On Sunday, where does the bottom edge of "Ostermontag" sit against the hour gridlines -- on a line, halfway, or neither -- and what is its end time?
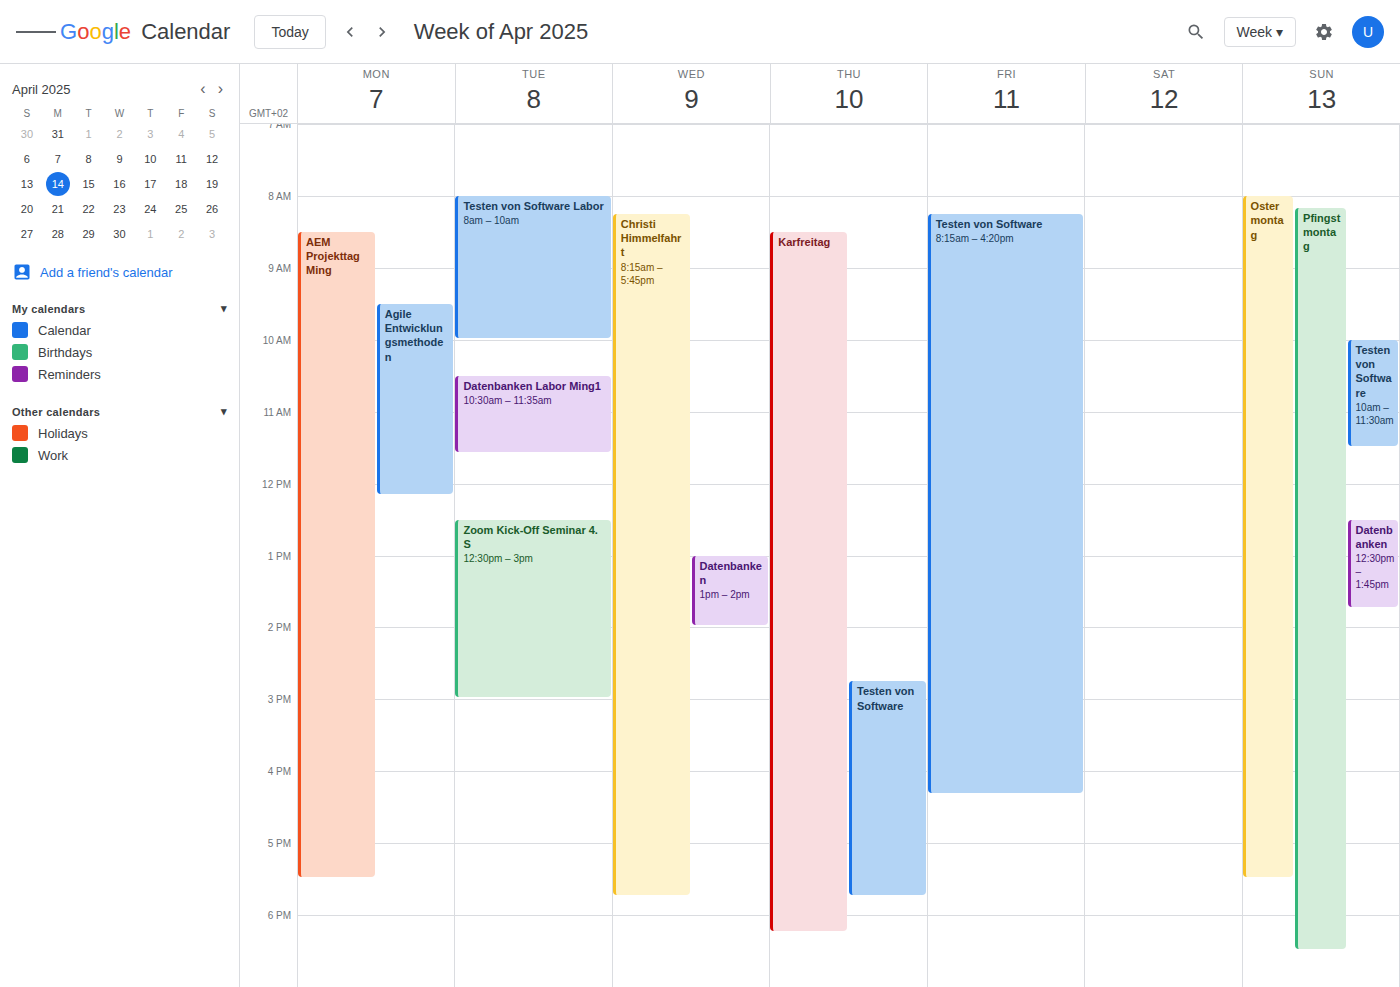
5:30 PM -- halfway between the 5 PM and 6 PM lines.